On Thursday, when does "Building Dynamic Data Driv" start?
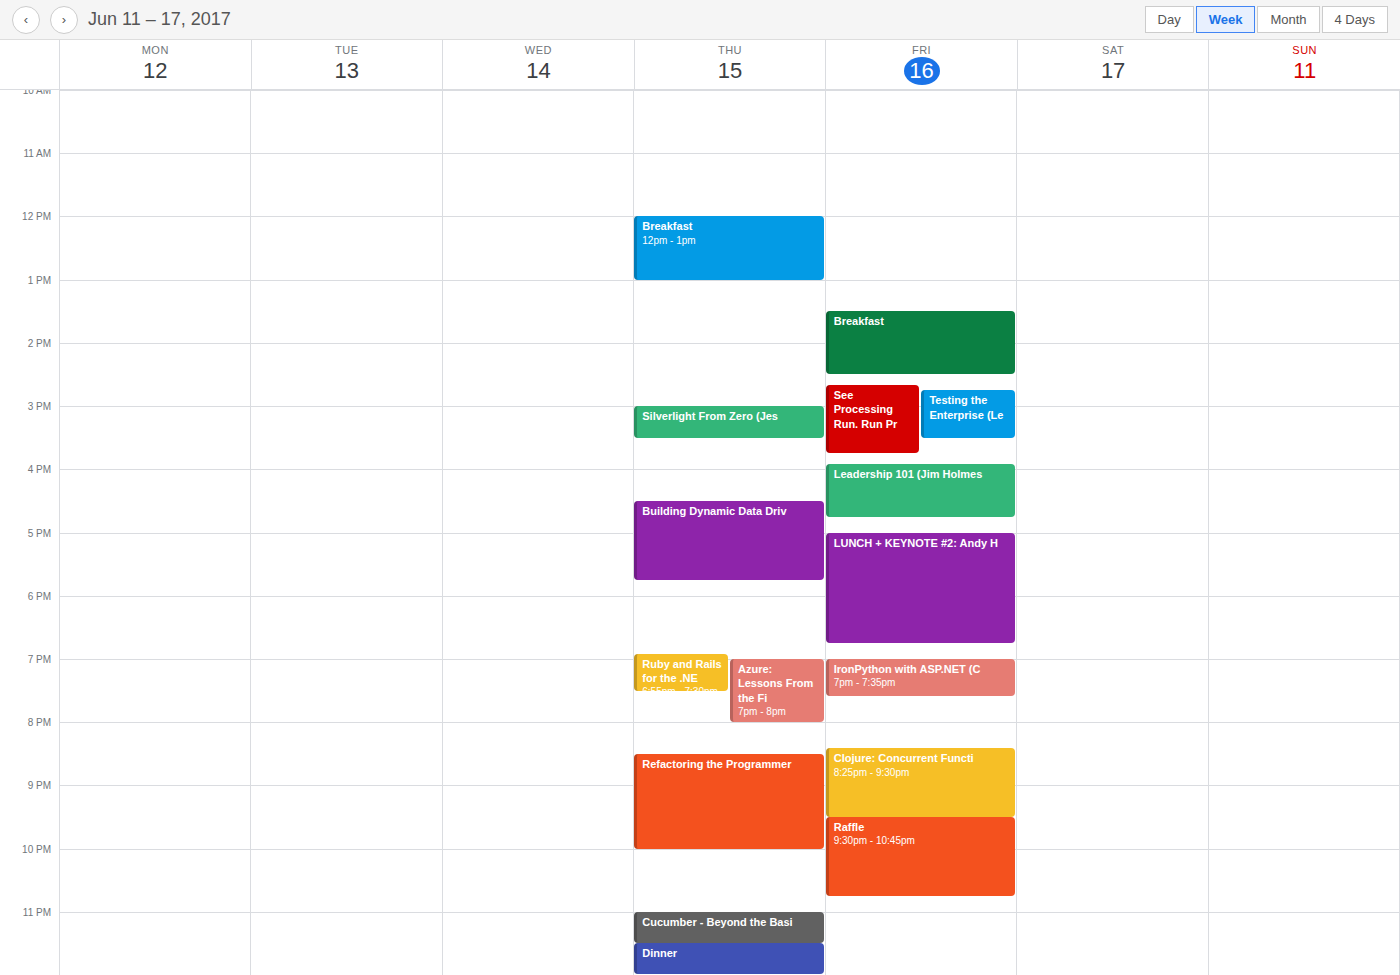
4:30 PM